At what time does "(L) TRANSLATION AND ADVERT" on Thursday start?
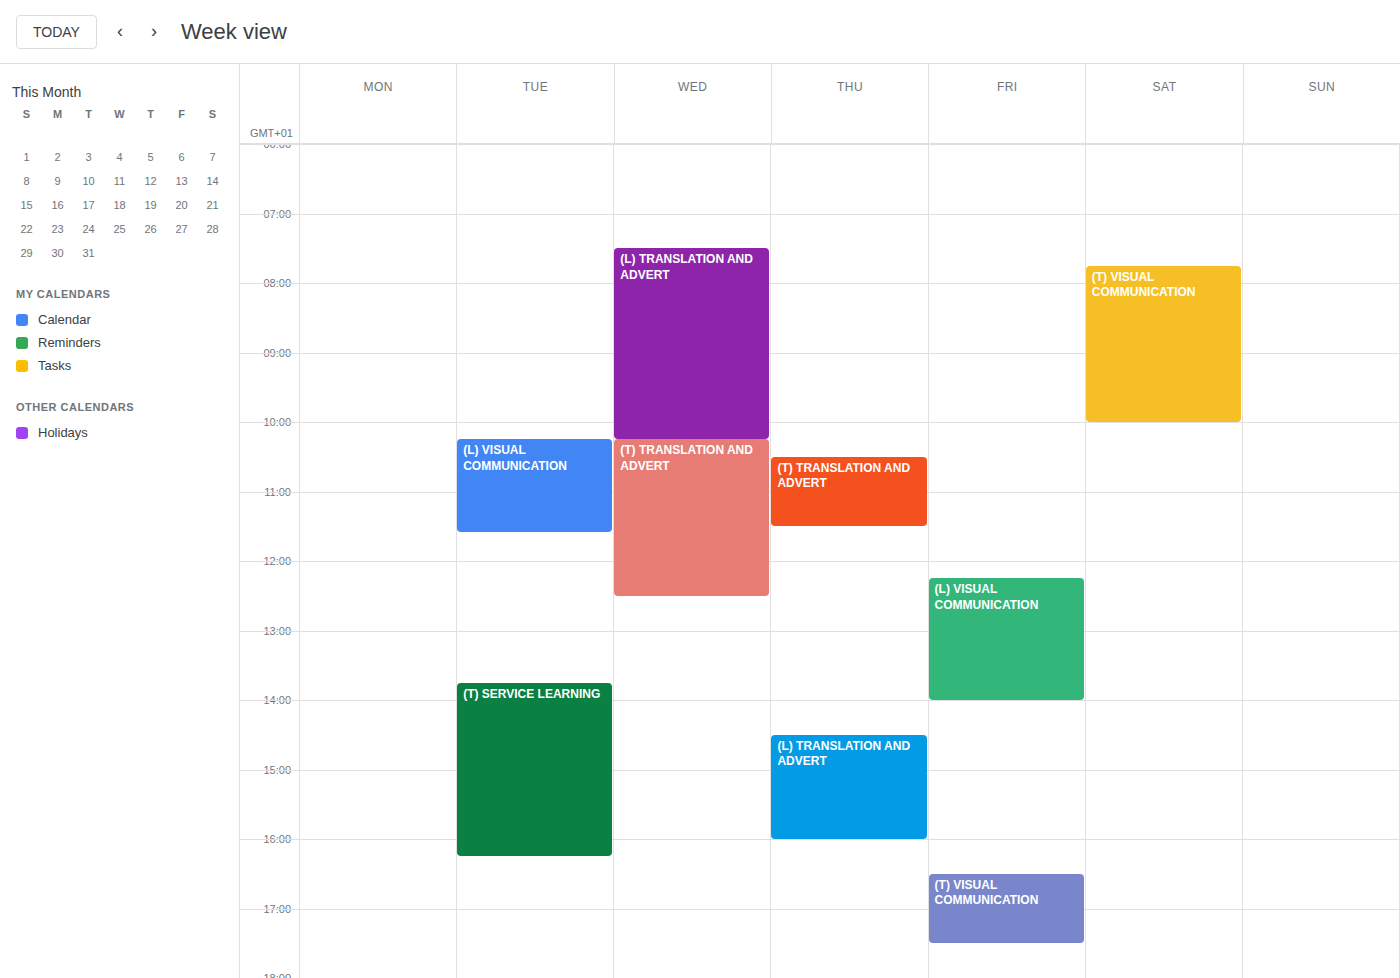
2:30 PM